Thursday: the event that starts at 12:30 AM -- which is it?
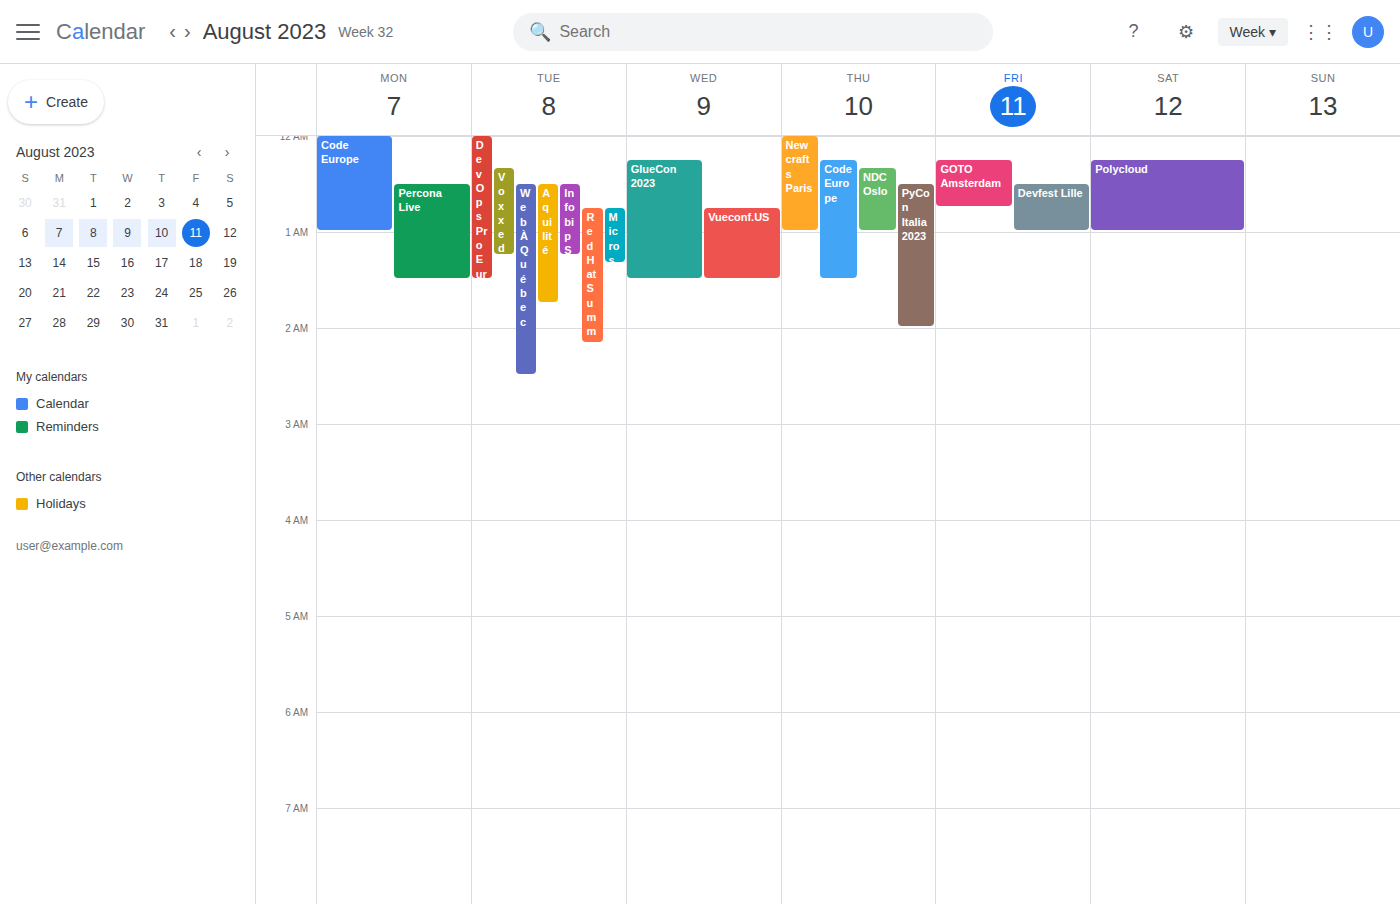
"PyCon Italia 2023"